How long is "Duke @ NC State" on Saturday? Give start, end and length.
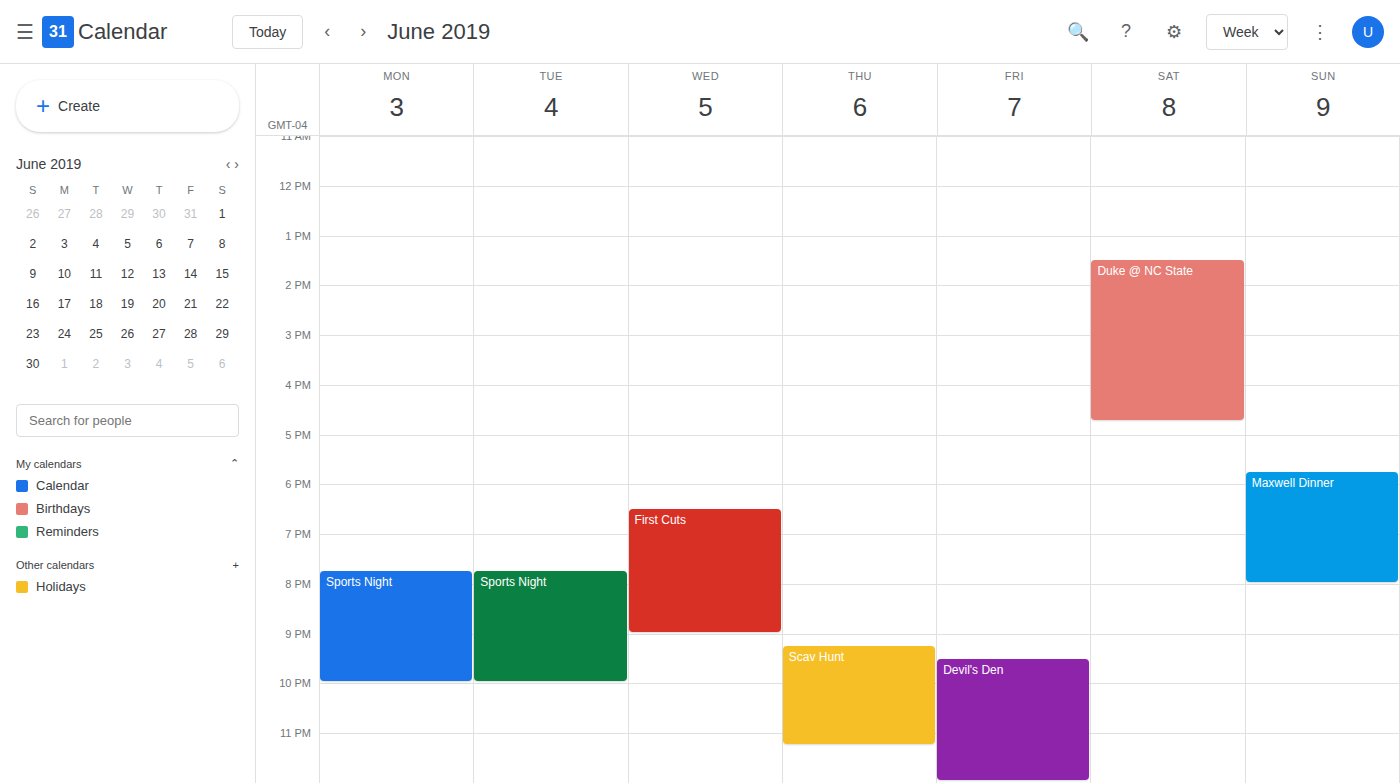
1:30 PM to 4:45 PM, 3 hours 15 minutes